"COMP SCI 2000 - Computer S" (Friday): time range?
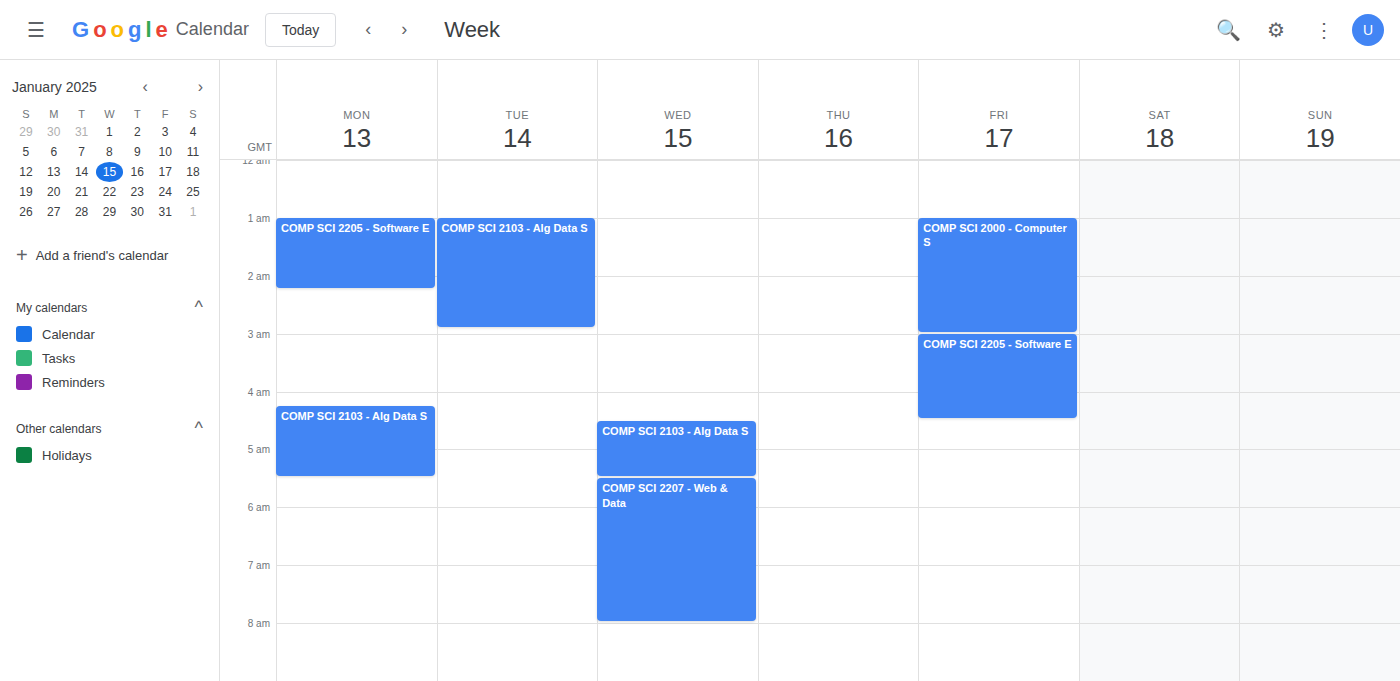
1:00 AM to 3:00 AM